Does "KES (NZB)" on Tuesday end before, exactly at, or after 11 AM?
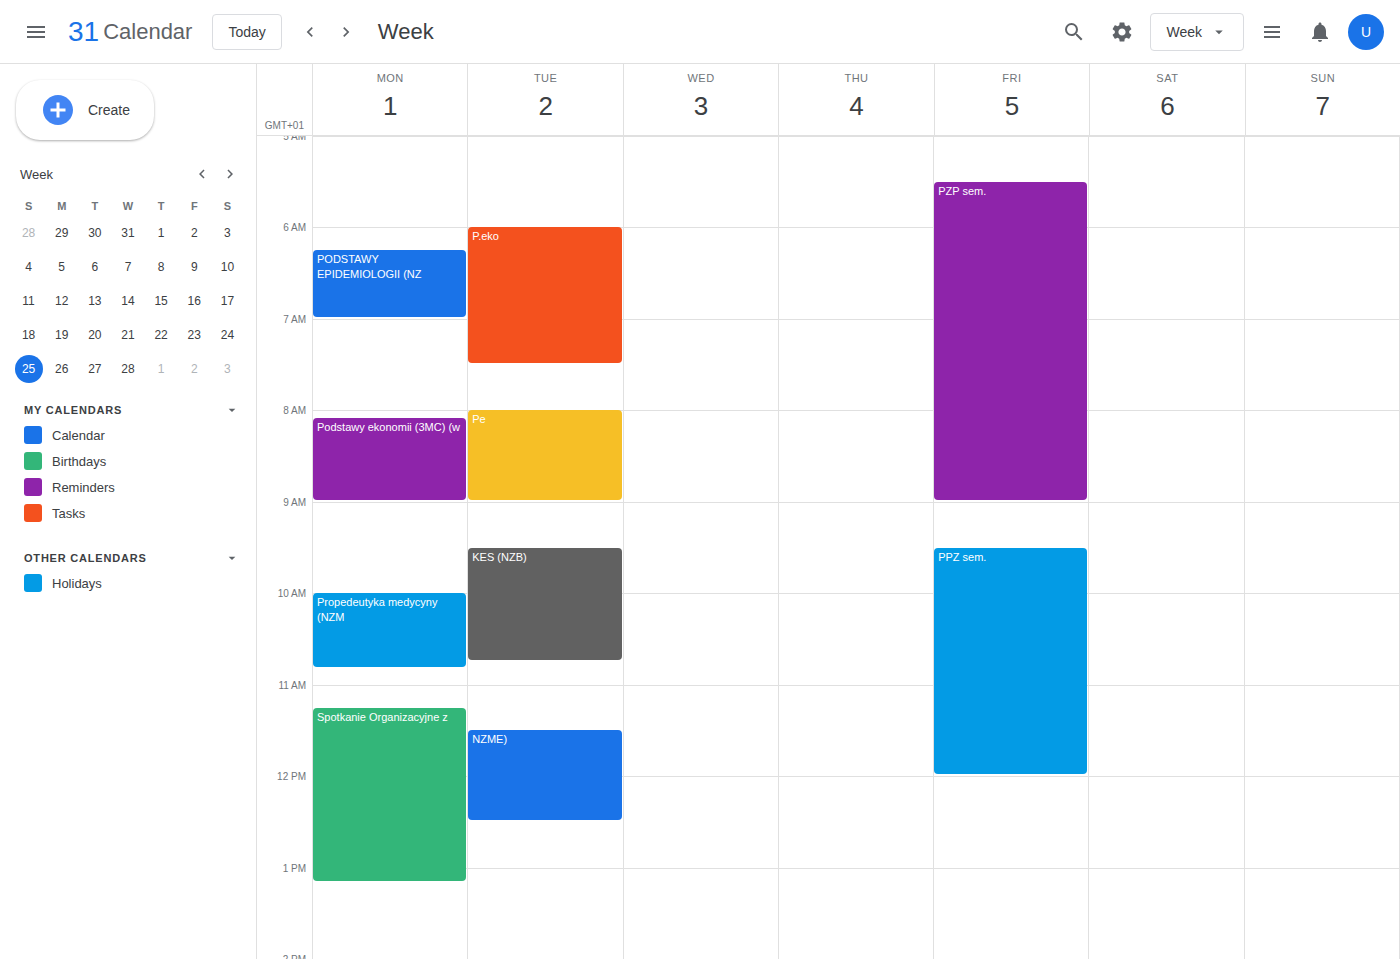
10:45 AM -- before 11 AM, 15 minutes above the 11 AM line.